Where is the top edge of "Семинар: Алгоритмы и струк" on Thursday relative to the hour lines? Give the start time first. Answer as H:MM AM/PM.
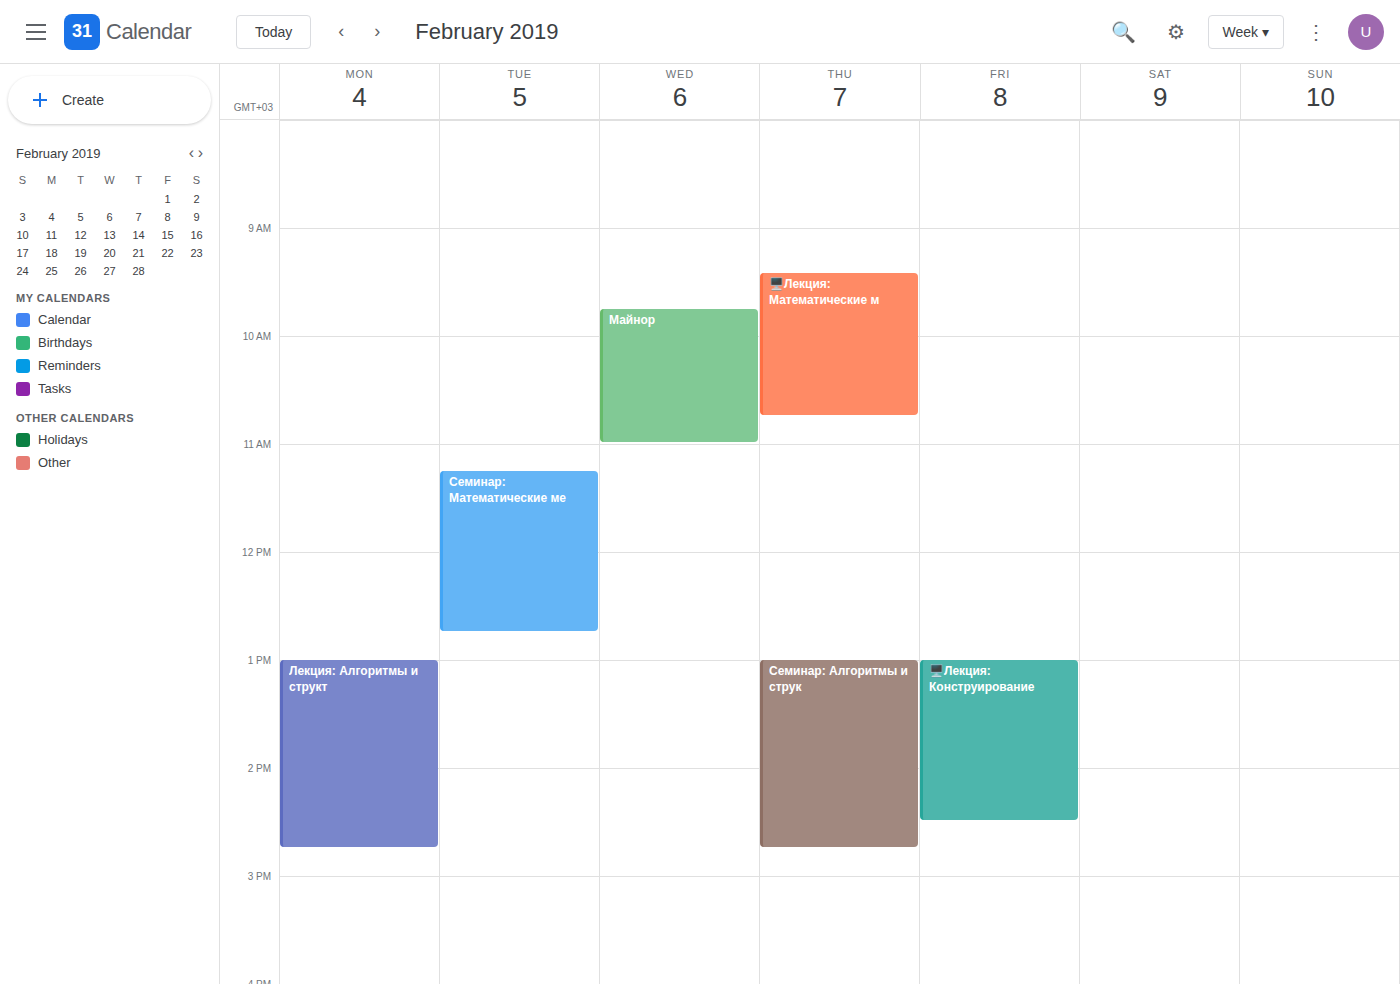
1:00 PM -- exactly on the 1 PM line.